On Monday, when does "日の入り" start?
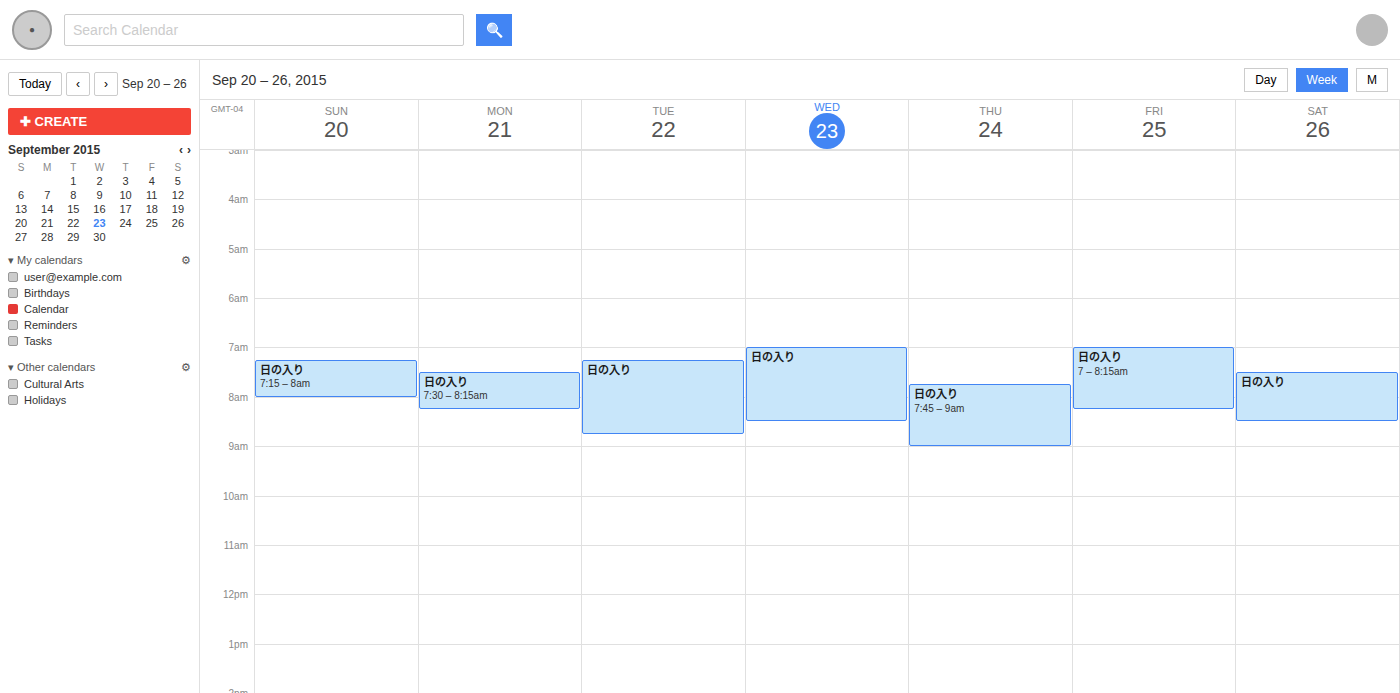
7:30 AM